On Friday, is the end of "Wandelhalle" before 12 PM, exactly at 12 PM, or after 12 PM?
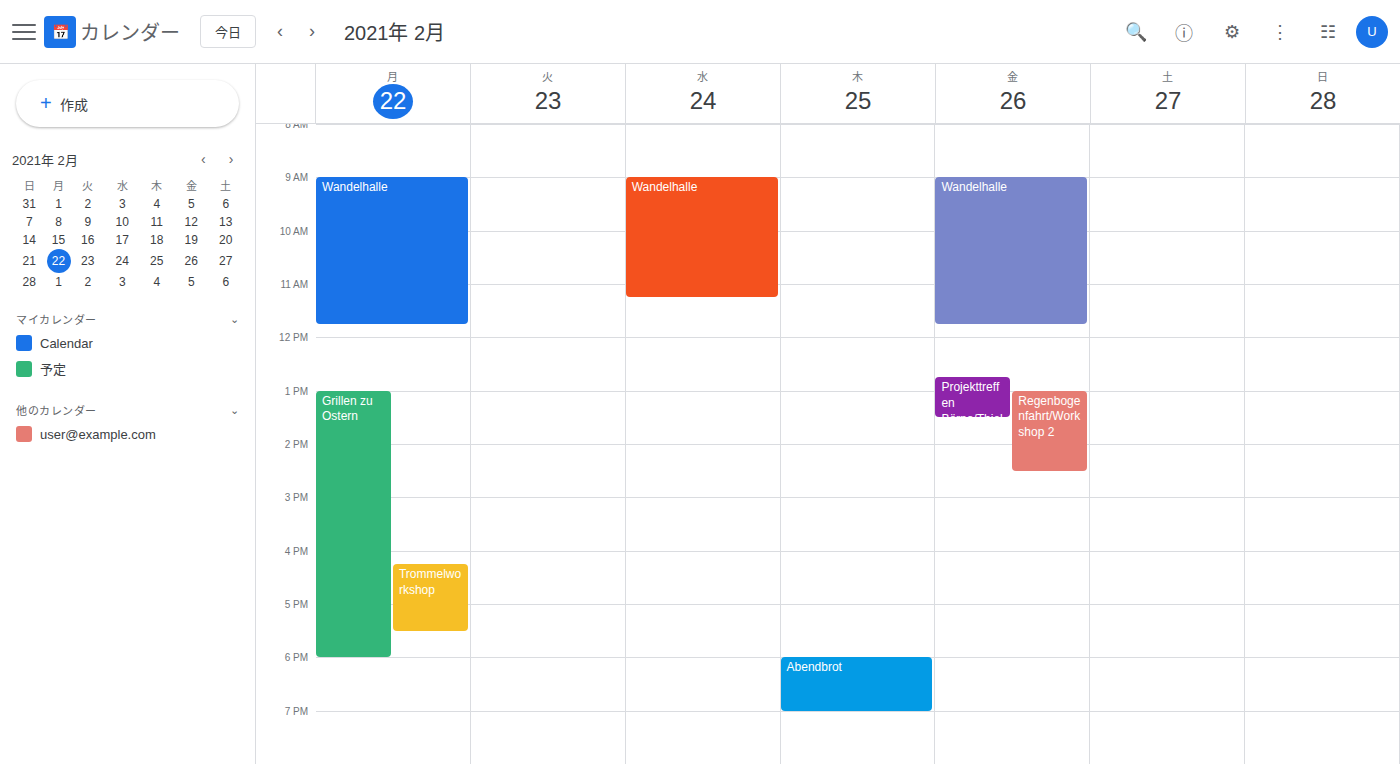
11:45 AM -- before 12 PM, 15 minutes above the 12 PM line.